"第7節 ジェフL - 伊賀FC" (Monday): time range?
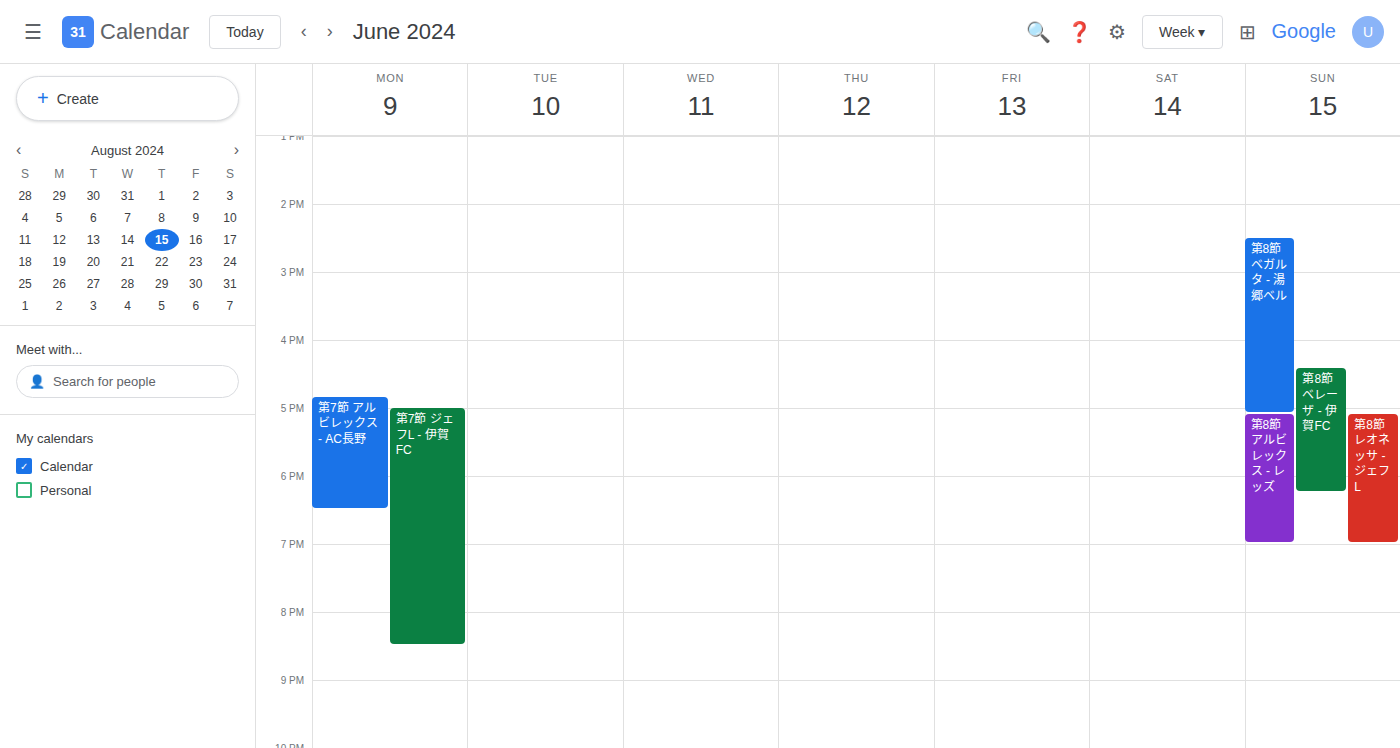
17:00 to 20:30